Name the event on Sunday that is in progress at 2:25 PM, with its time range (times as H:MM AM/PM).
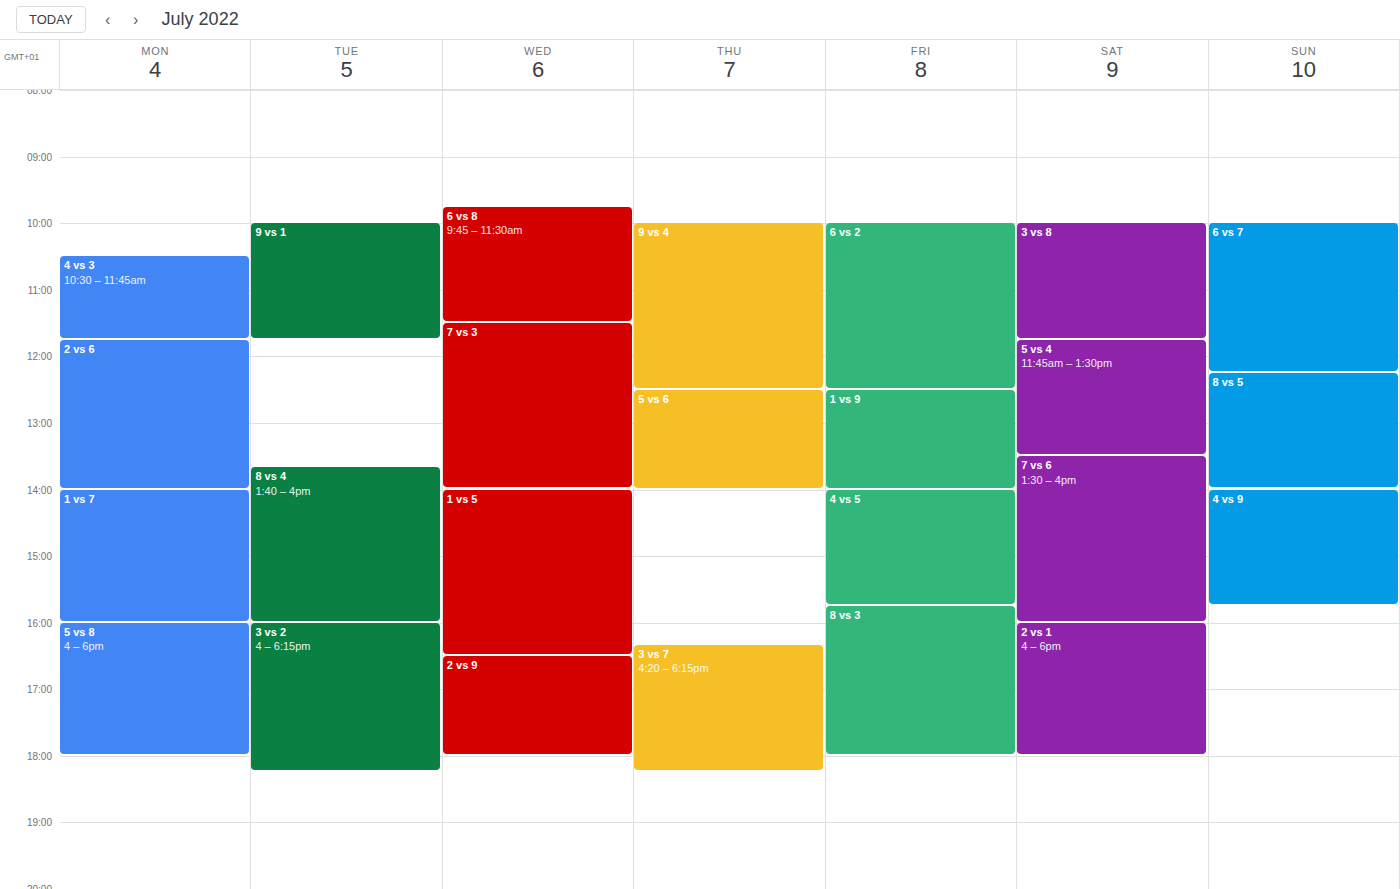
"4 vs 9", 2:00 PM to 3:45 PM